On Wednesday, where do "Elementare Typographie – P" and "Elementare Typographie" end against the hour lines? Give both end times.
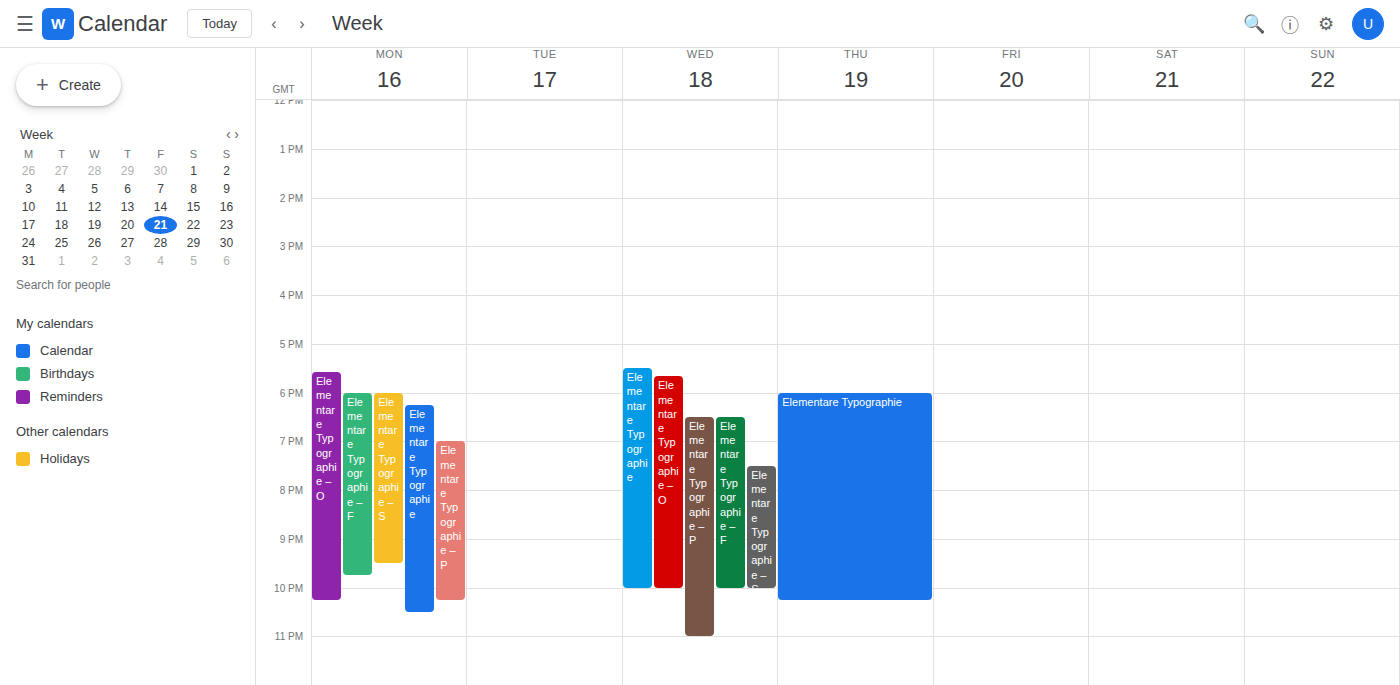
"Elementare Typographie – P": 11:00 PM, exactly on the 11 PM line. "Elementare Typographie": 10:00 PM, exactly on the 10 PM line.